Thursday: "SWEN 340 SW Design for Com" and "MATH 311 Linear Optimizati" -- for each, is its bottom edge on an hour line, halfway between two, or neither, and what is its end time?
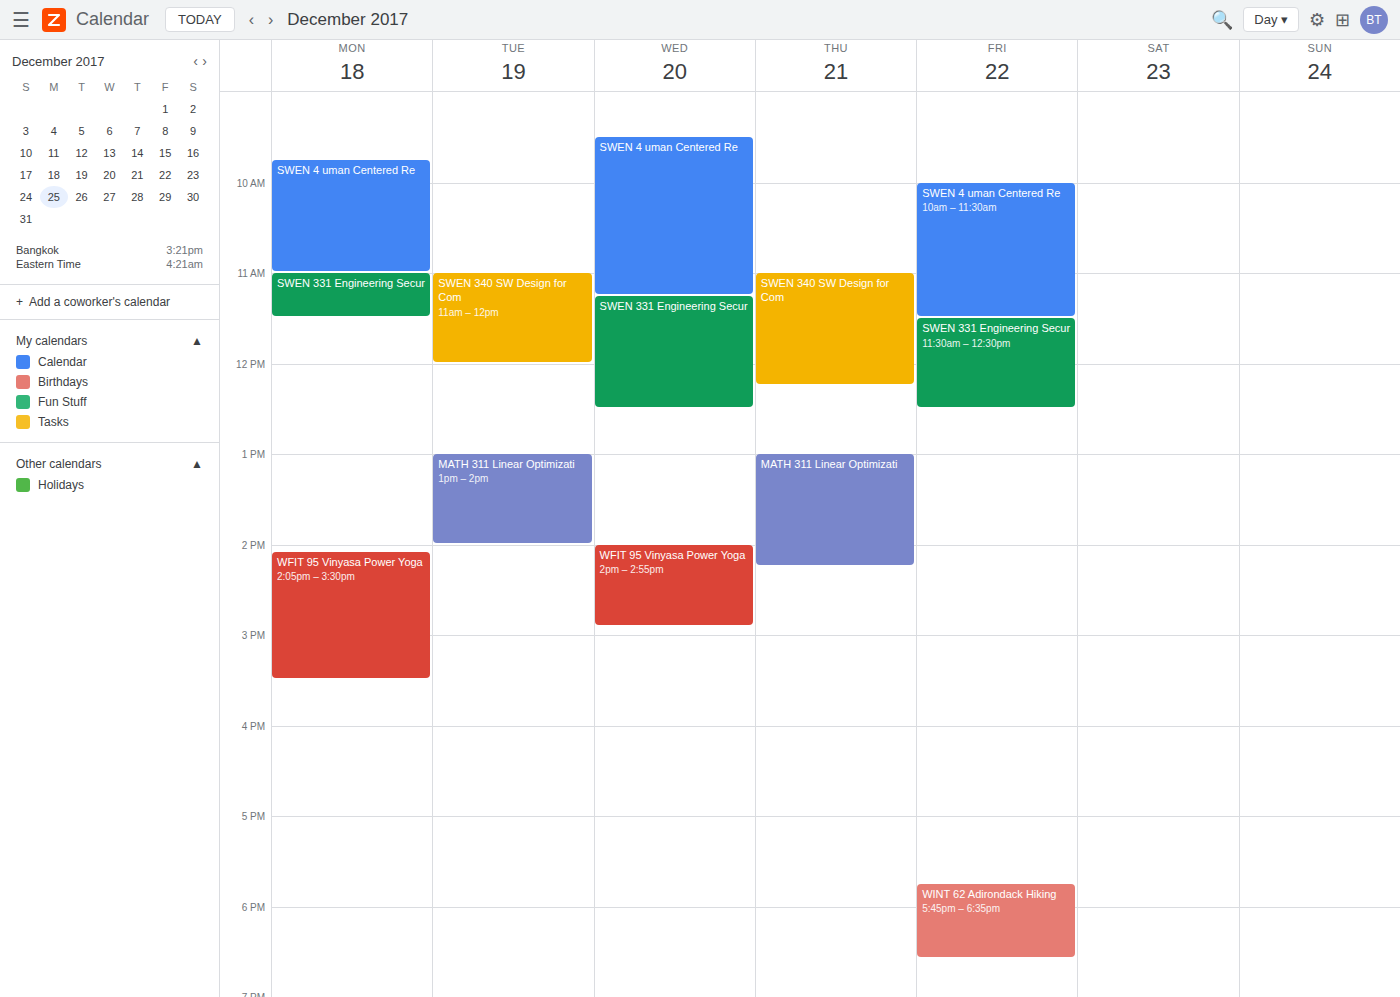
"SWEN 340 SW Design for Com": 12:15 PM, neither: a quarter of the way from the 12 PM line to the 1 PM line. "MATH 311 Linear Optimizati": 2:15 PM, neither: a quarter of the way from the 2 PM line to the 3 PM line.